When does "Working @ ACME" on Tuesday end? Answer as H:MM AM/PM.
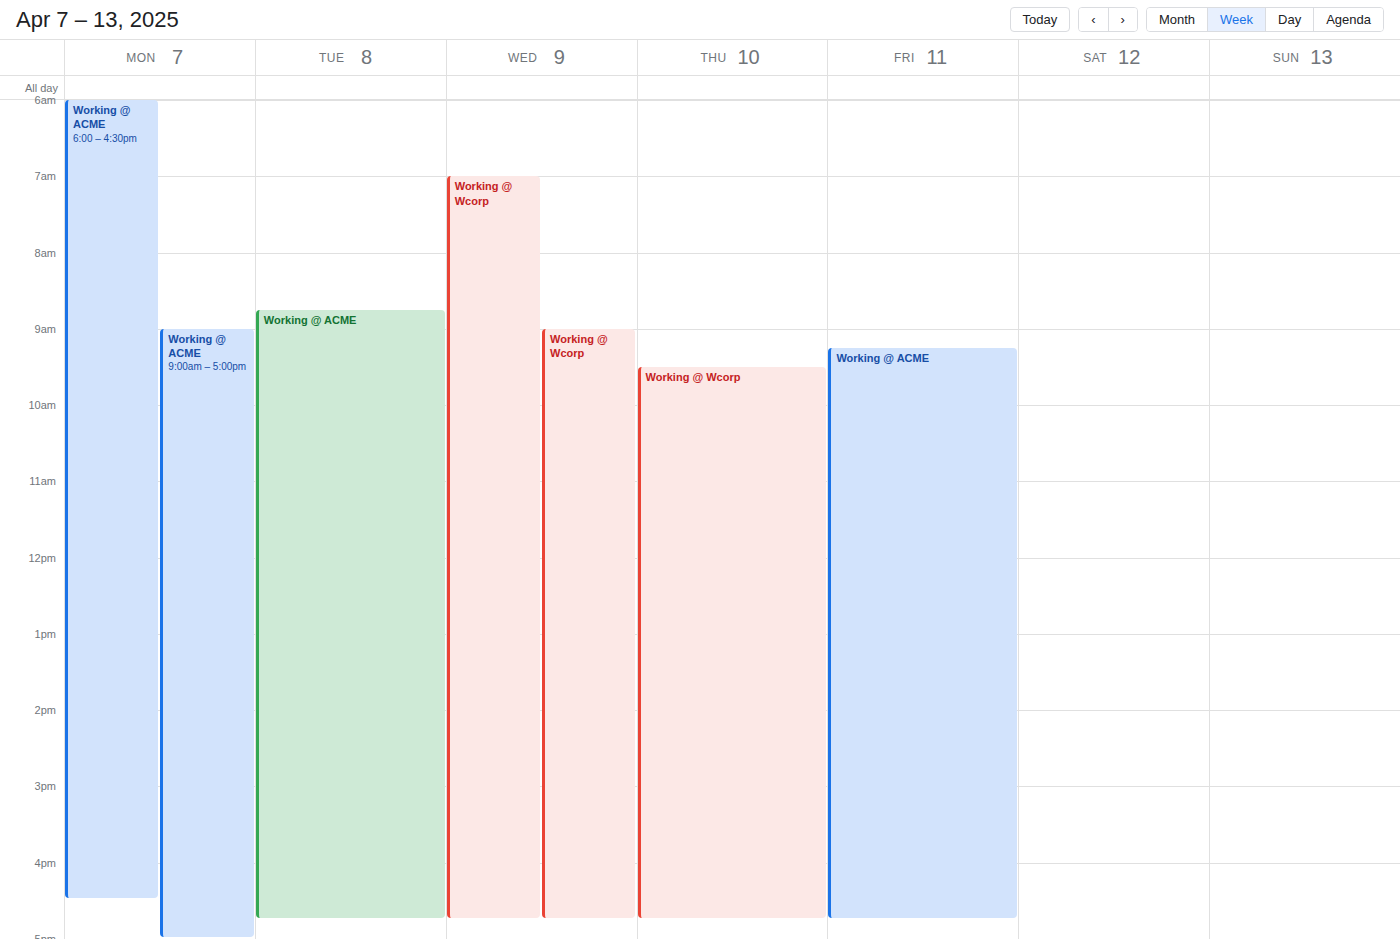
4:45 PM